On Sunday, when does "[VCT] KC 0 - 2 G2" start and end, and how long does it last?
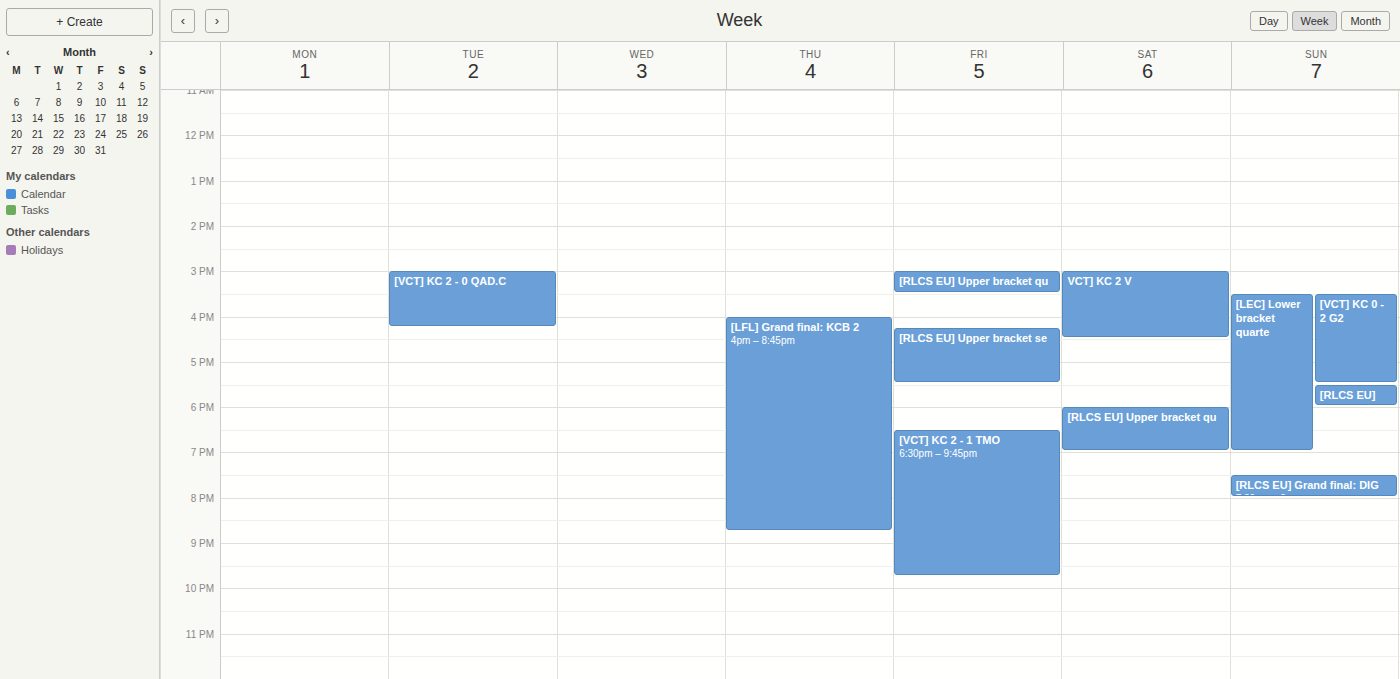
3:30 PM to 5:30 PM, 2 hours